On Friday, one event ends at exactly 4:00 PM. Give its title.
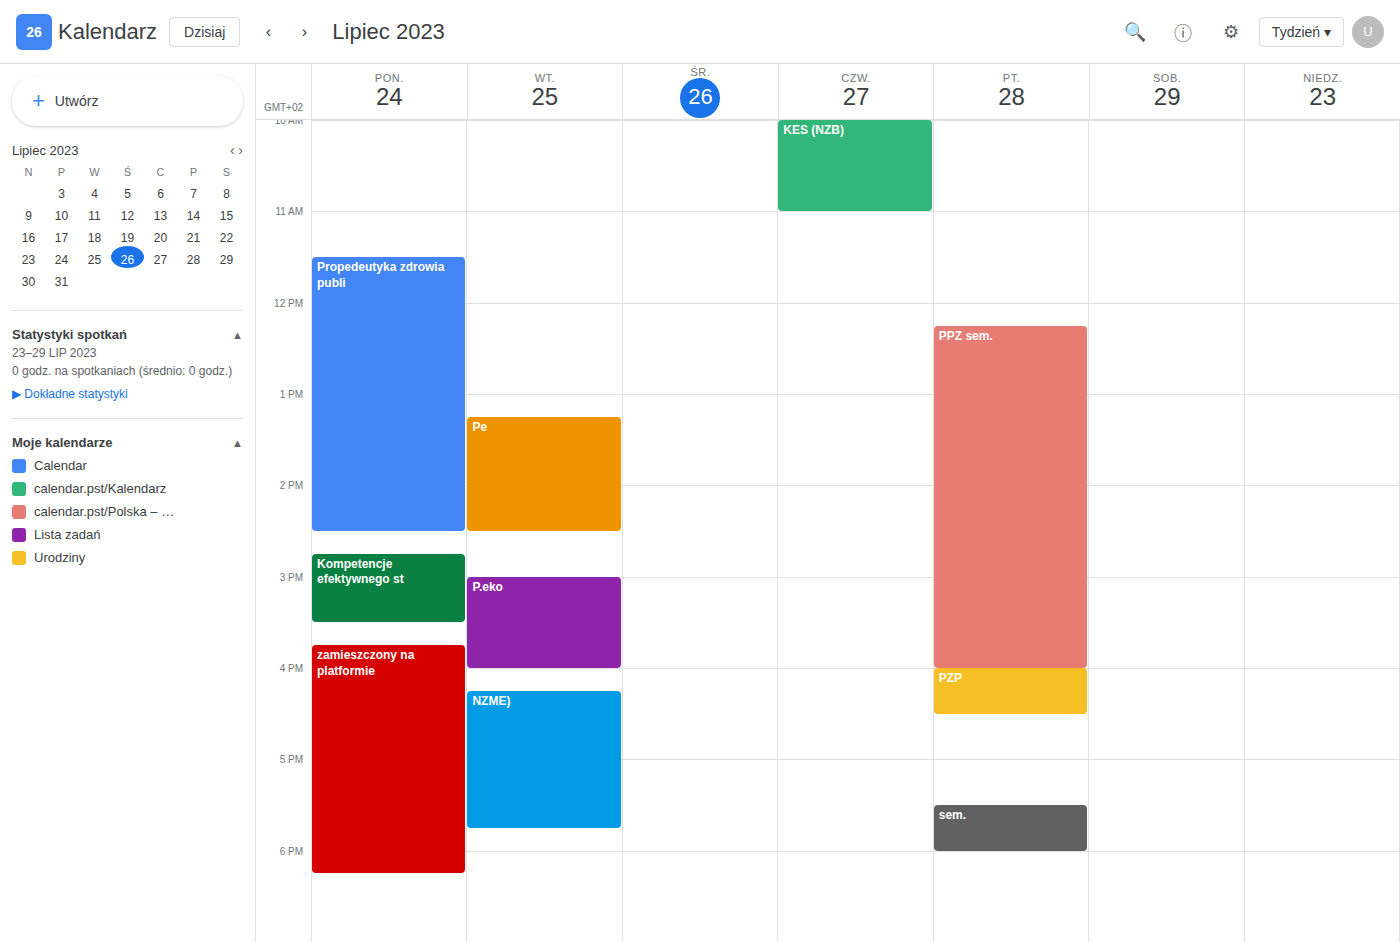
"PPZ sem."